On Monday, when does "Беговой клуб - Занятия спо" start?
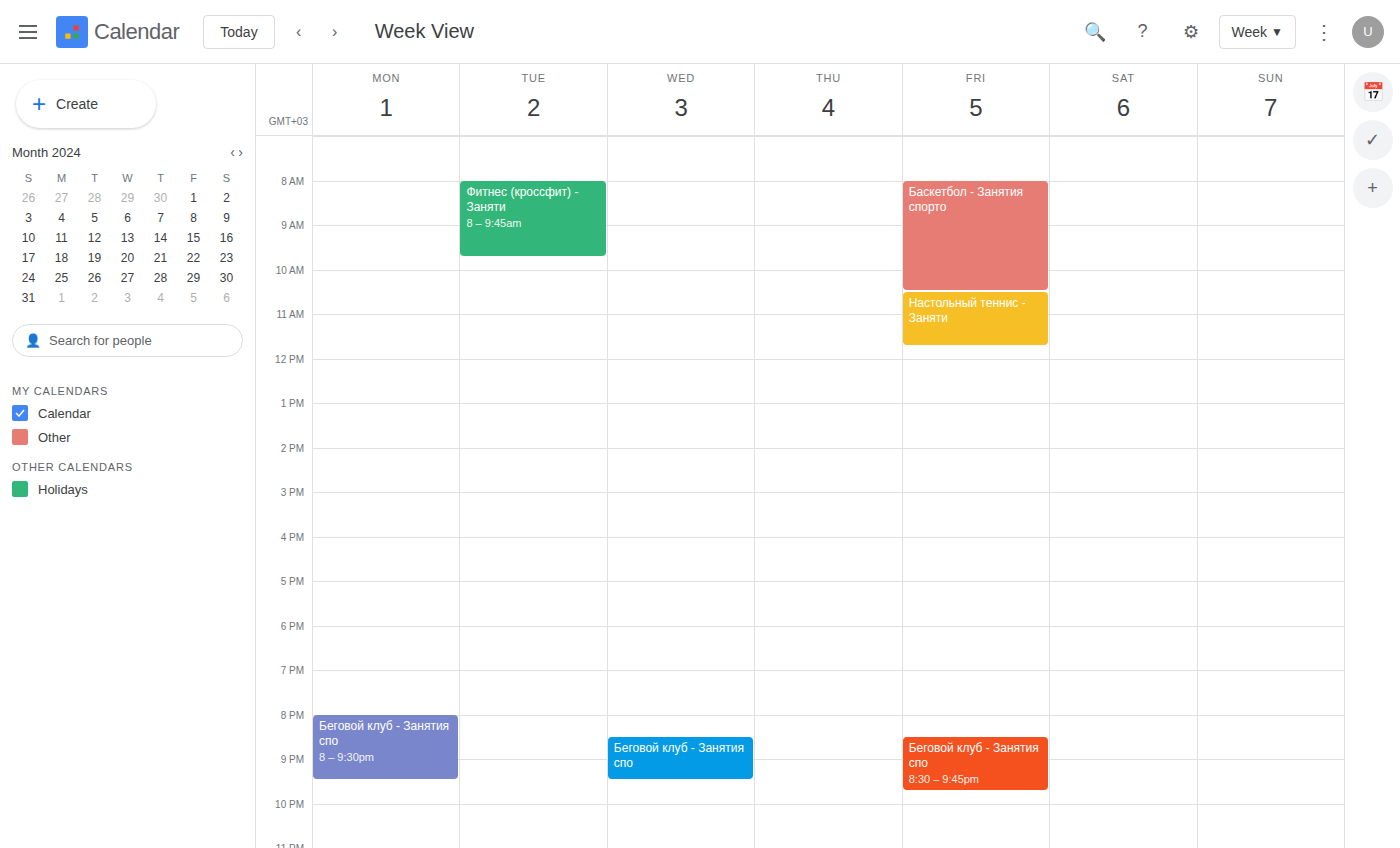
8:00 PM